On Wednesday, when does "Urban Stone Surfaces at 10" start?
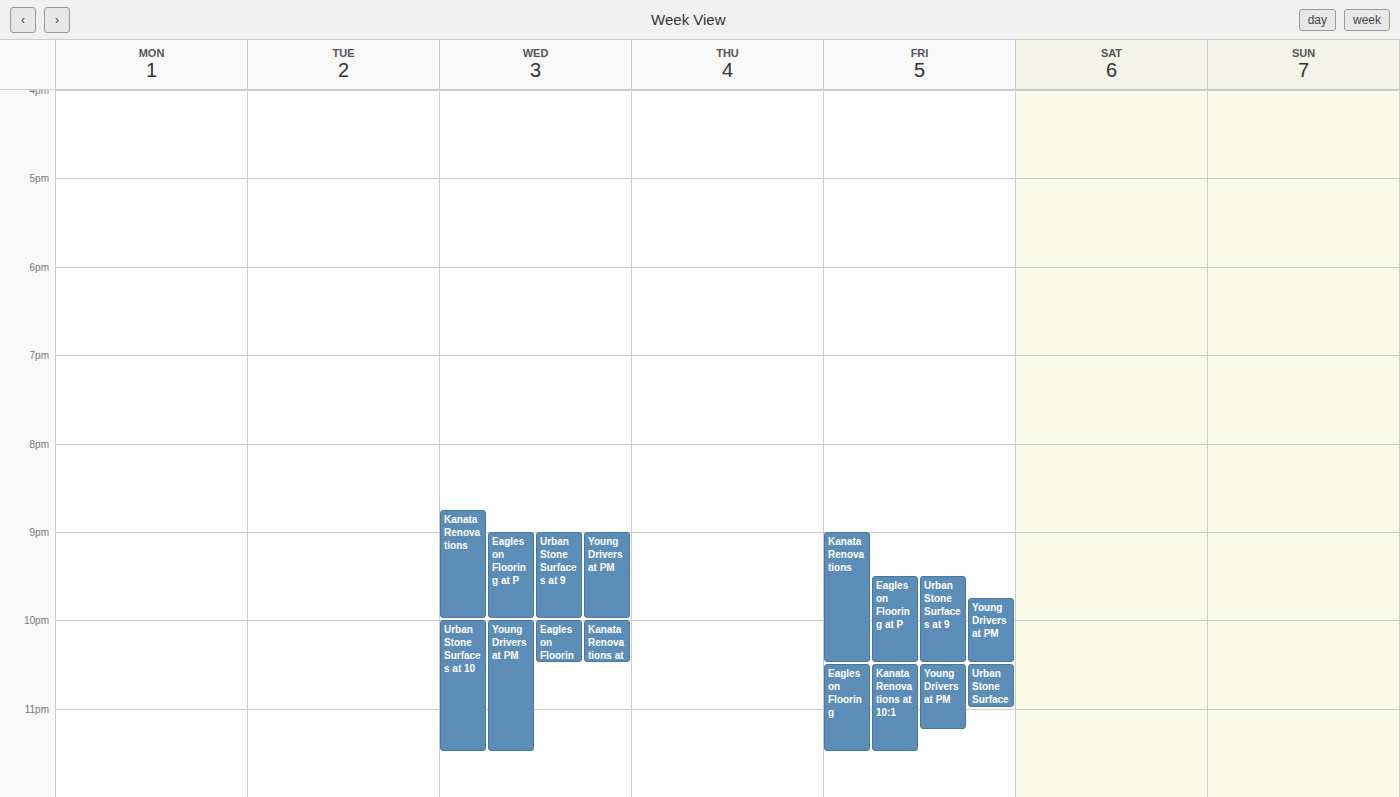
22:00